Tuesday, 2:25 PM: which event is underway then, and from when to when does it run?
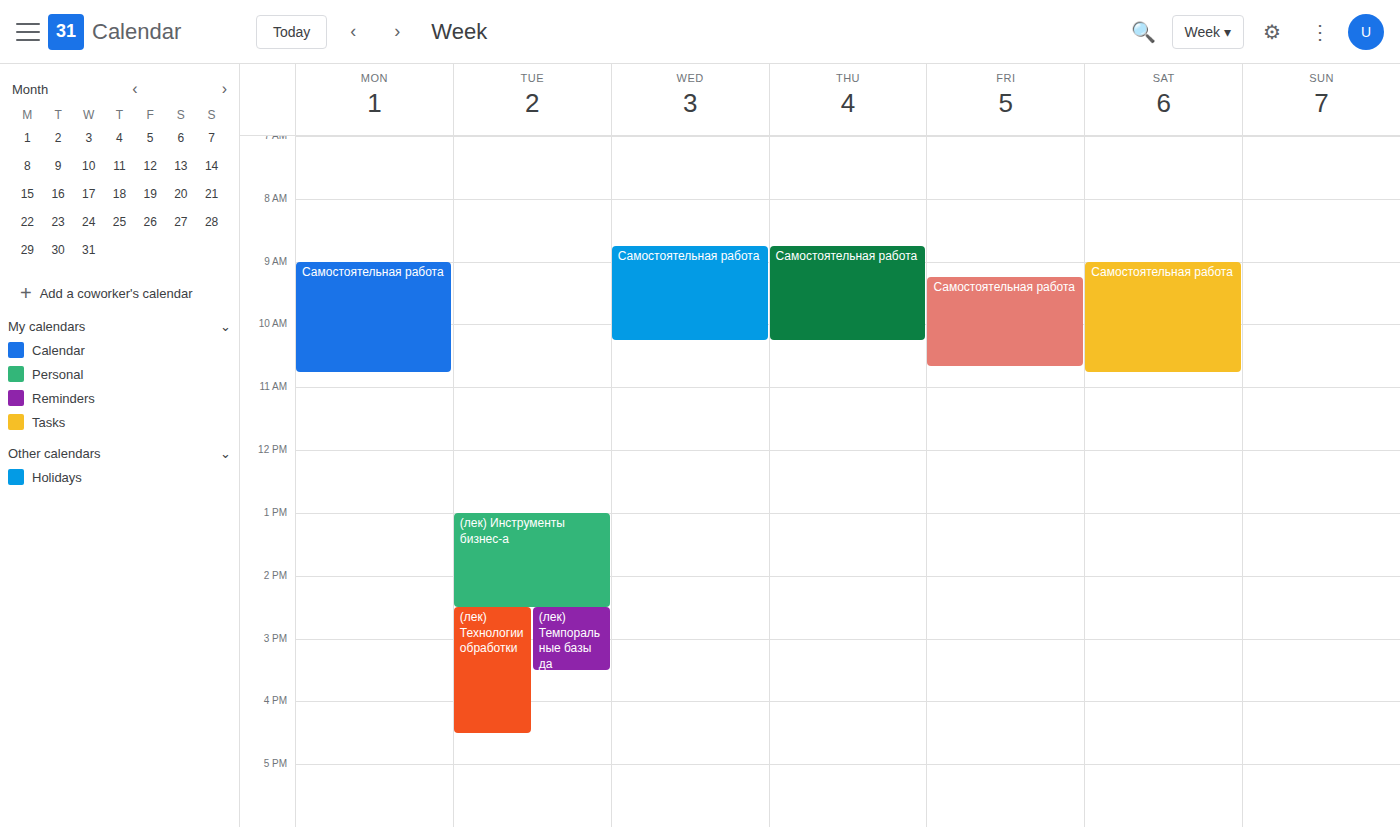
"(лек) Инструменты бизнес-а", 1:00 PM to 2:30 PM